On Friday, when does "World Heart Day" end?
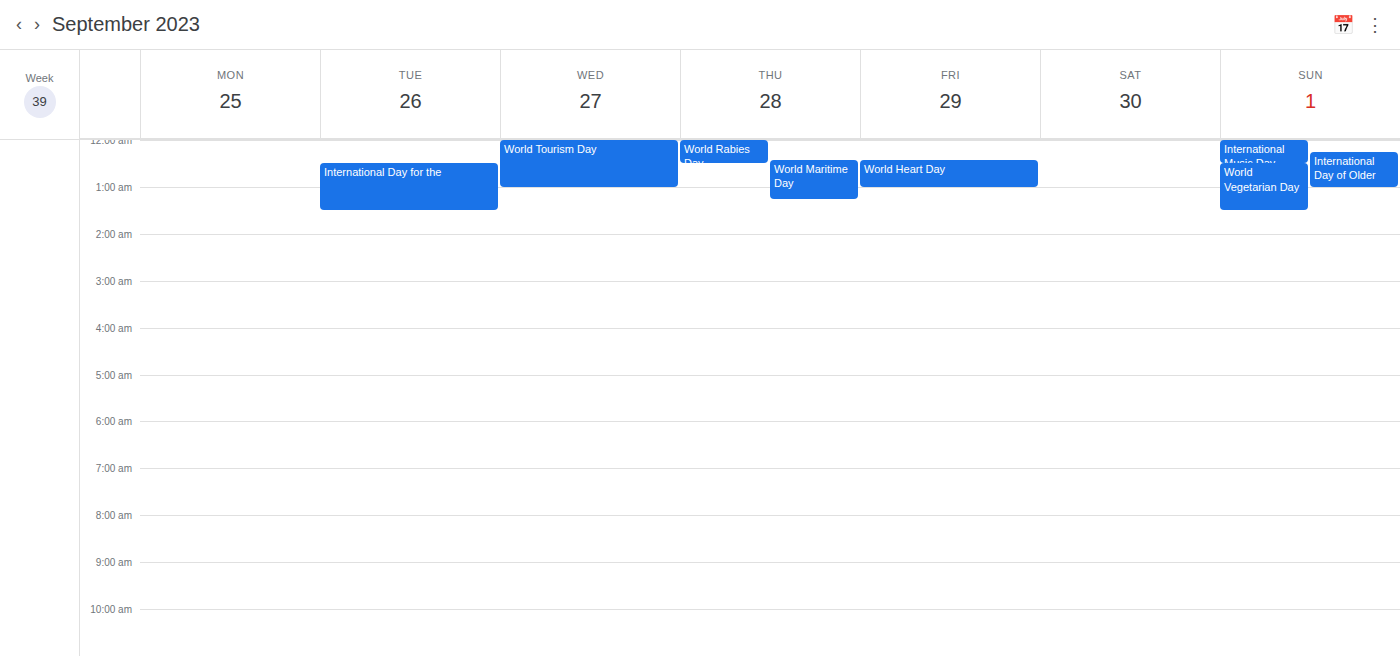
1:00 AM